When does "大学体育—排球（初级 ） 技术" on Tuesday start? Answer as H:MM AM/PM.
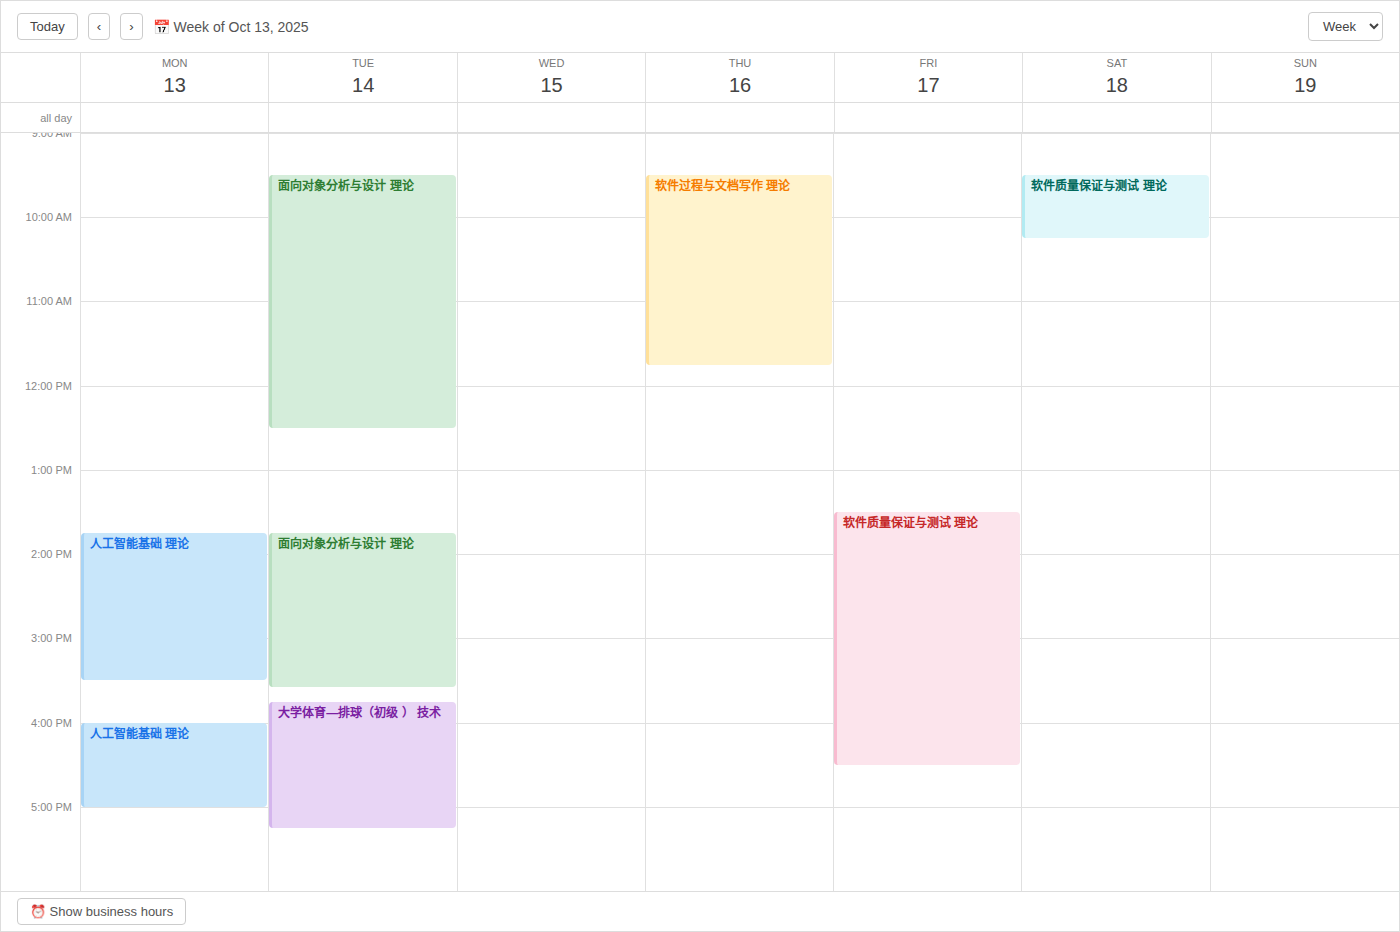
3:45 PM